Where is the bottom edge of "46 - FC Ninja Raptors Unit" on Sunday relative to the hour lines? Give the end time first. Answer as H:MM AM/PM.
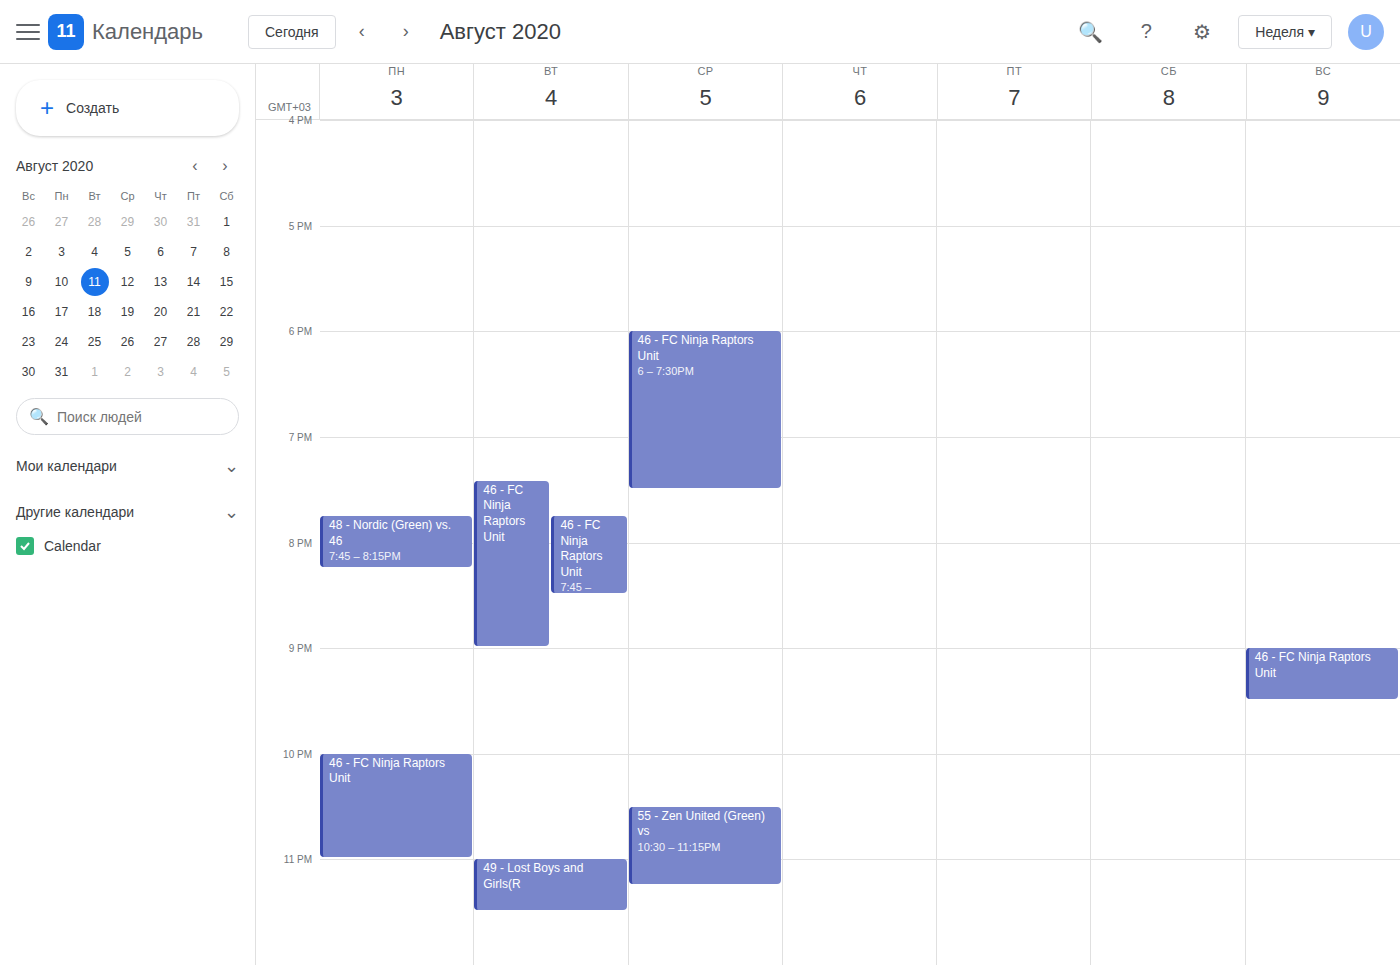
9:30 PM -- halfway between the 9 PM and 10 PM lines.